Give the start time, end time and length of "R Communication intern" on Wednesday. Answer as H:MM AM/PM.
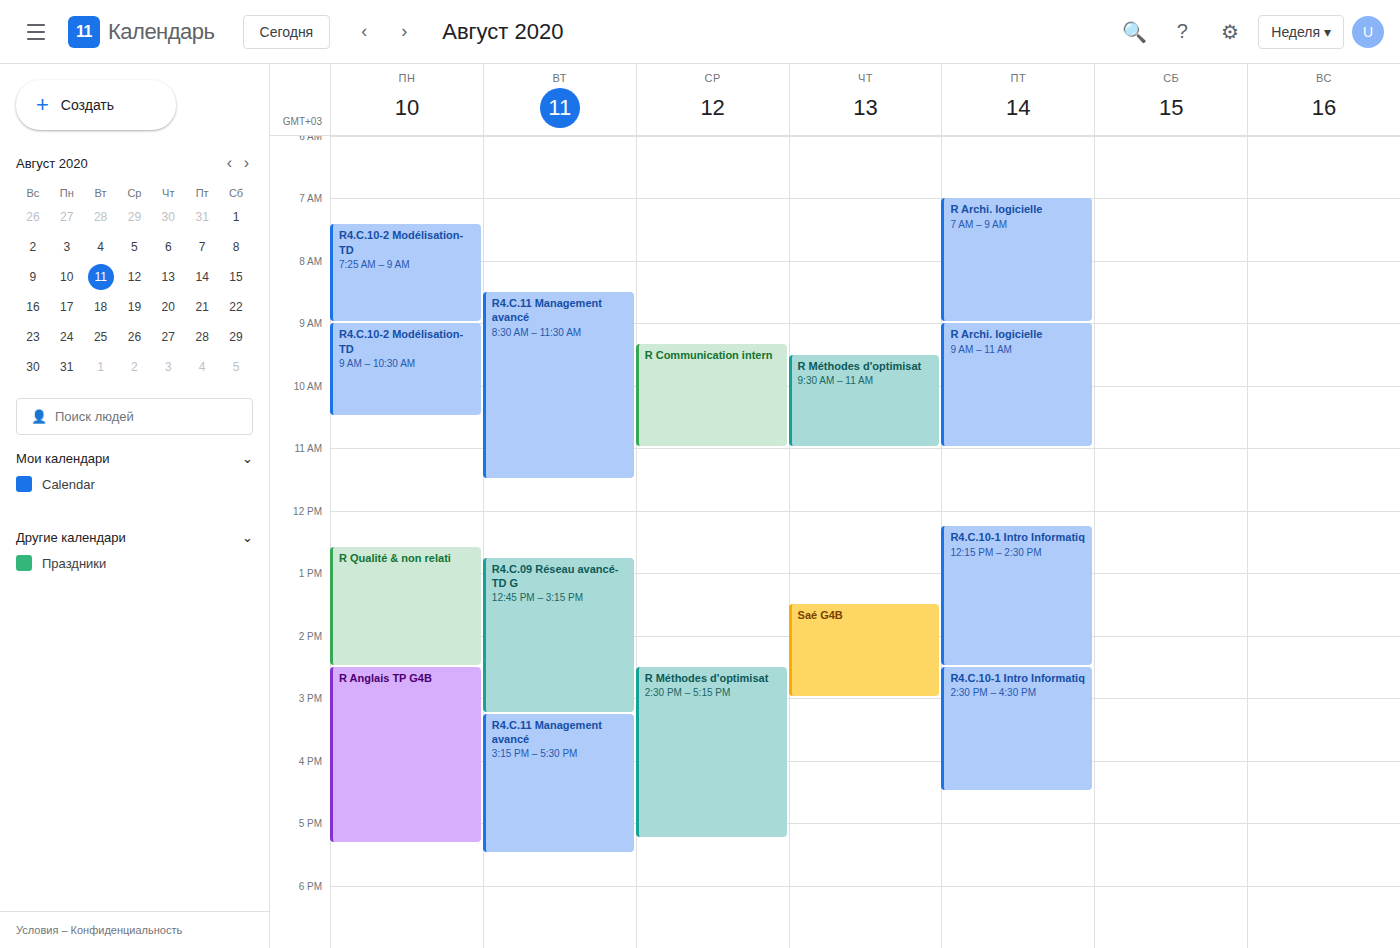
9:20 AM to 11:00 AM, 1 hour 40 minutes